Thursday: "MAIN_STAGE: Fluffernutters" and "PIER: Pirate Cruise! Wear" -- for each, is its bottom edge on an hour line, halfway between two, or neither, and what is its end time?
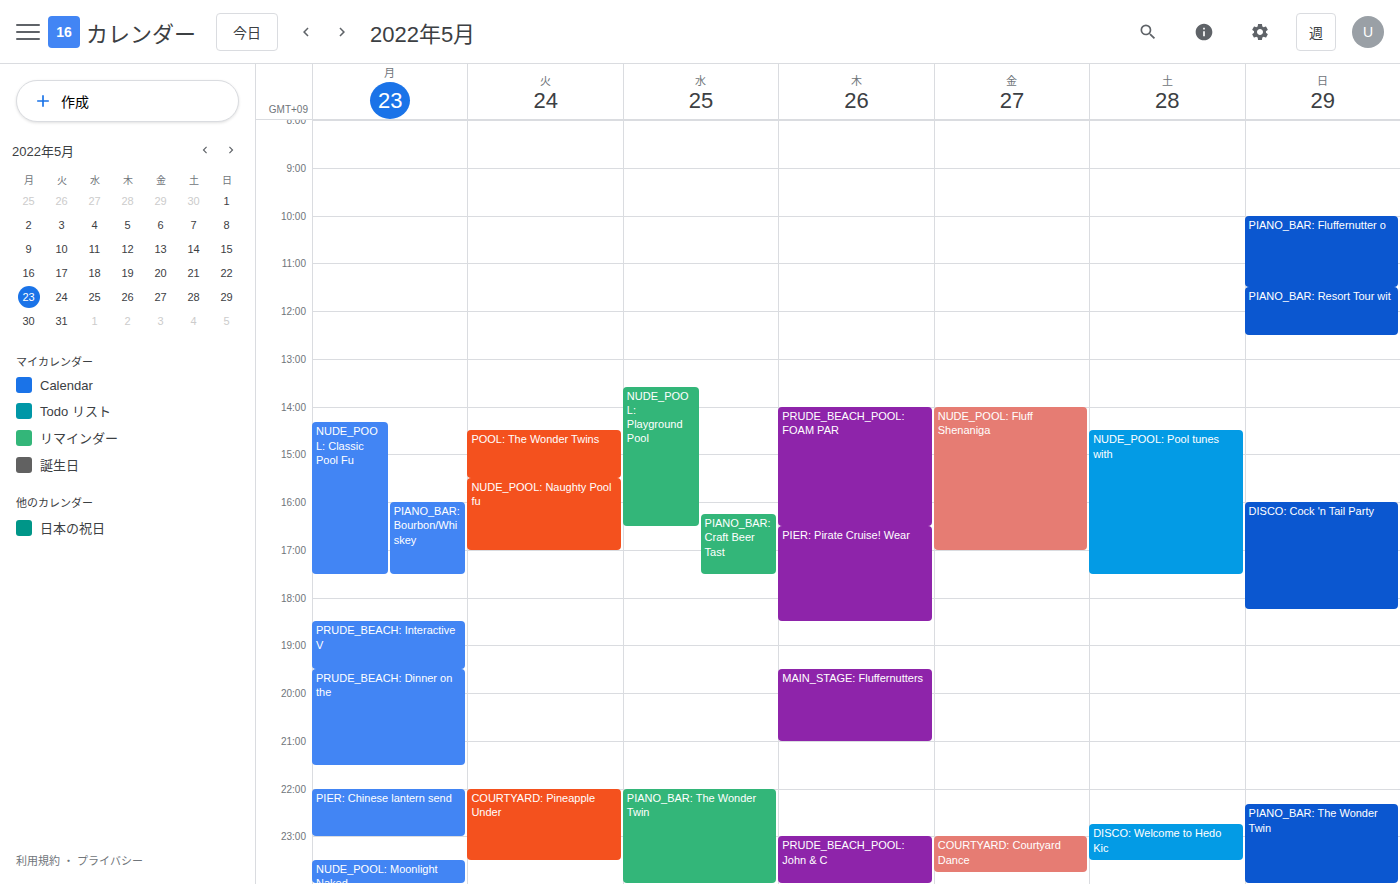
"MAIN_STAGE: Fluffernutters": 9:00 PM, exactly on the 9 PM line. "PIER: Pirate Cruise! Wear": 6:30 PM, halfway between the 6 PM and 7 PM lines.